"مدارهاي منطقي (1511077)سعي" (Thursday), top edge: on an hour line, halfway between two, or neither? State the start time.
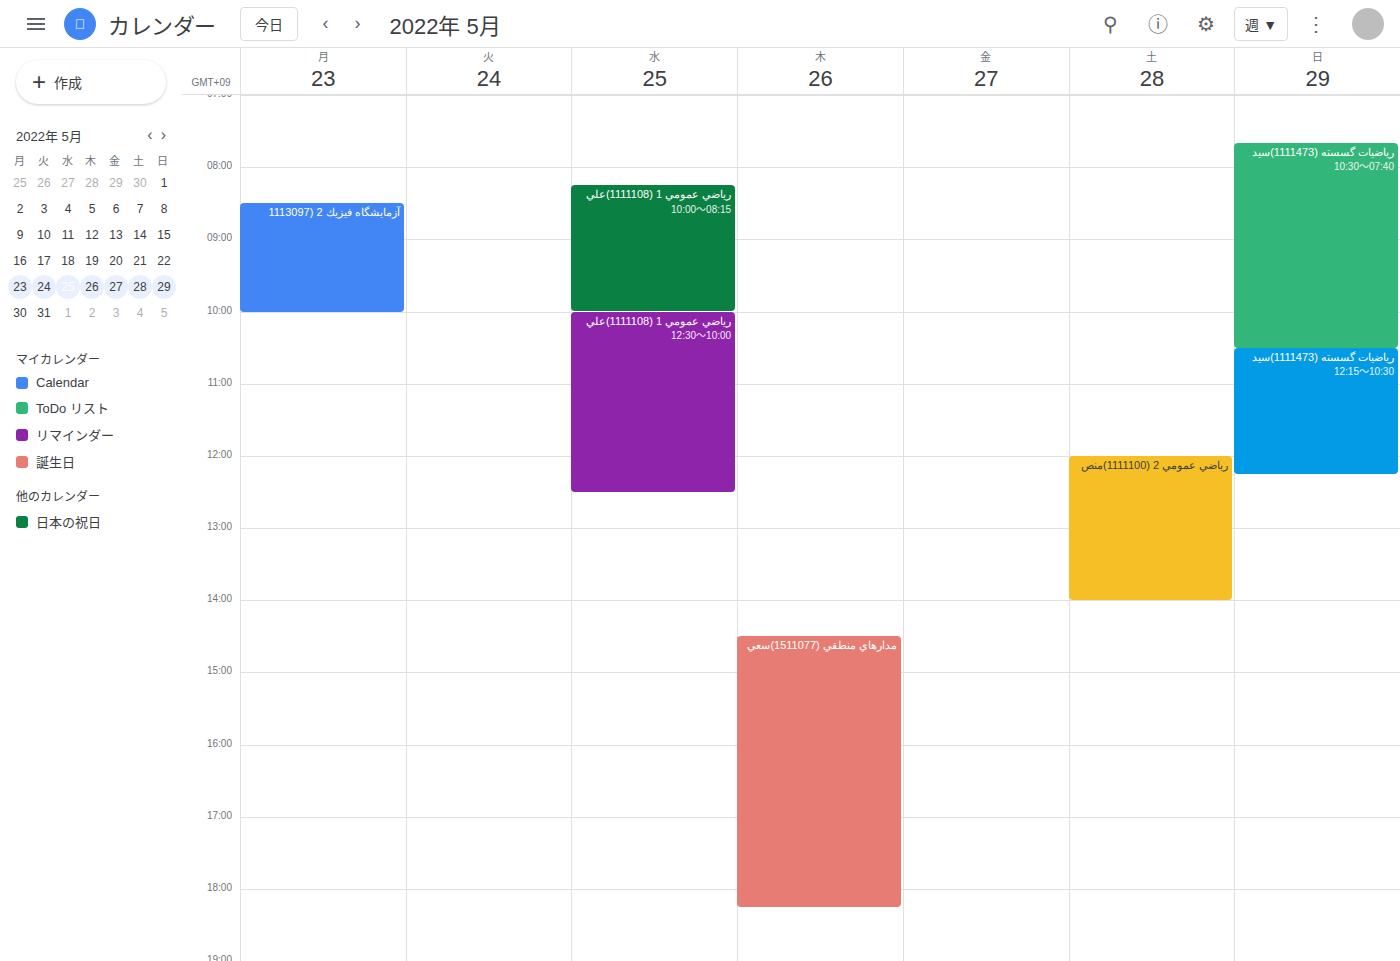
14:30 -- halfway between the 14:00 and 15:00 lines.